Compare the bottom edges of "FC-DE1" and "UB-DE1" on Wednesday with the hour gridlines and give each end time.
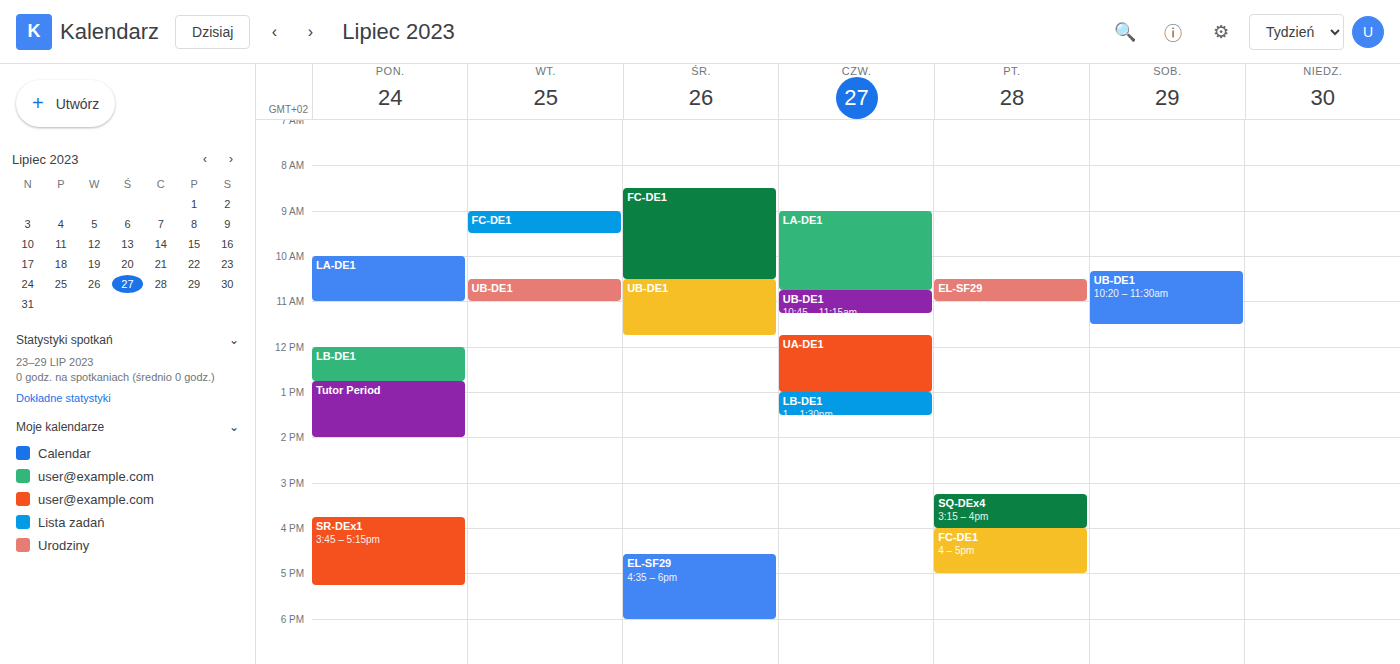
"FC-DE1": 10:30 AM, halfway between the 10 AM and 11 AM lines. "UB-DE1": 11:45 AM, neither: three quarters of the way from the 11 AM line to the 12 PM line.